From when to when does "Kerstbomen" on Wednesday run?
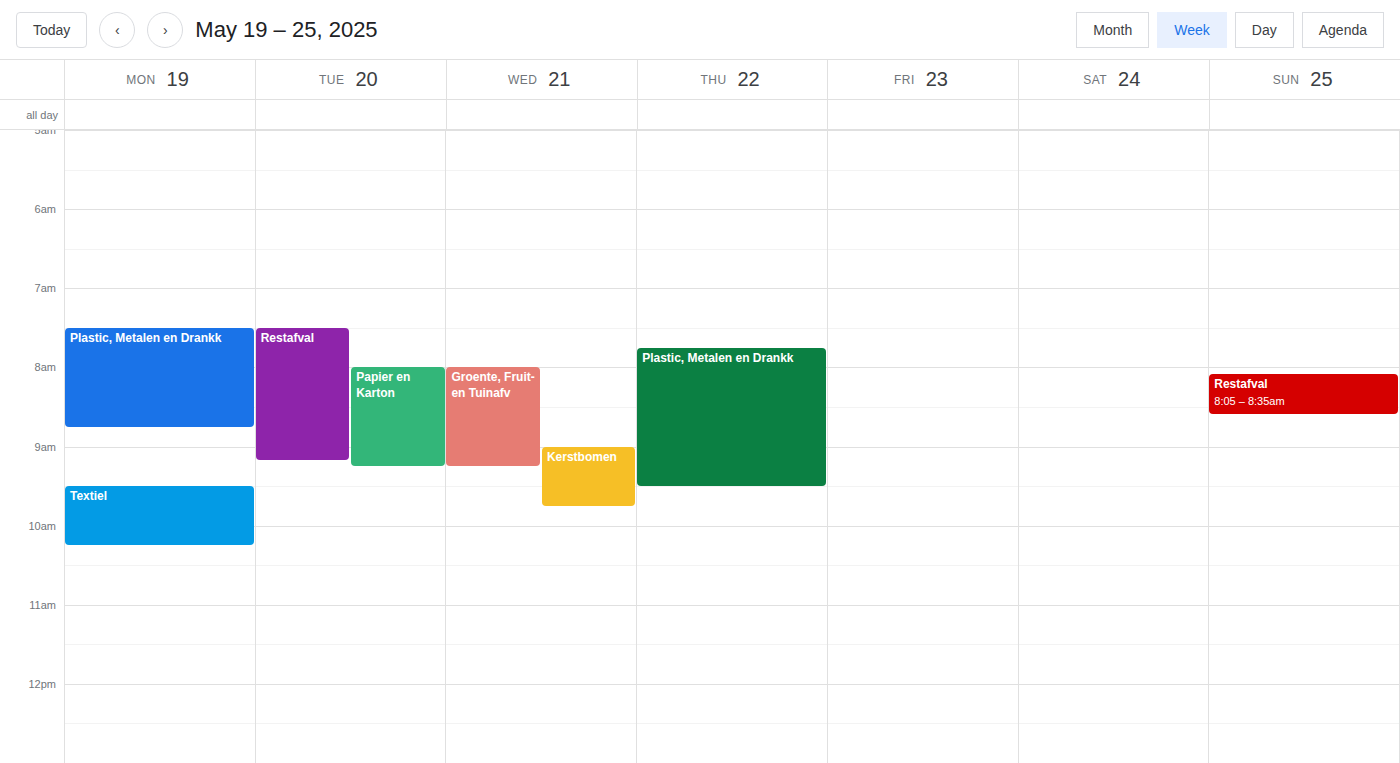
9:00 AM to 9:45 AM